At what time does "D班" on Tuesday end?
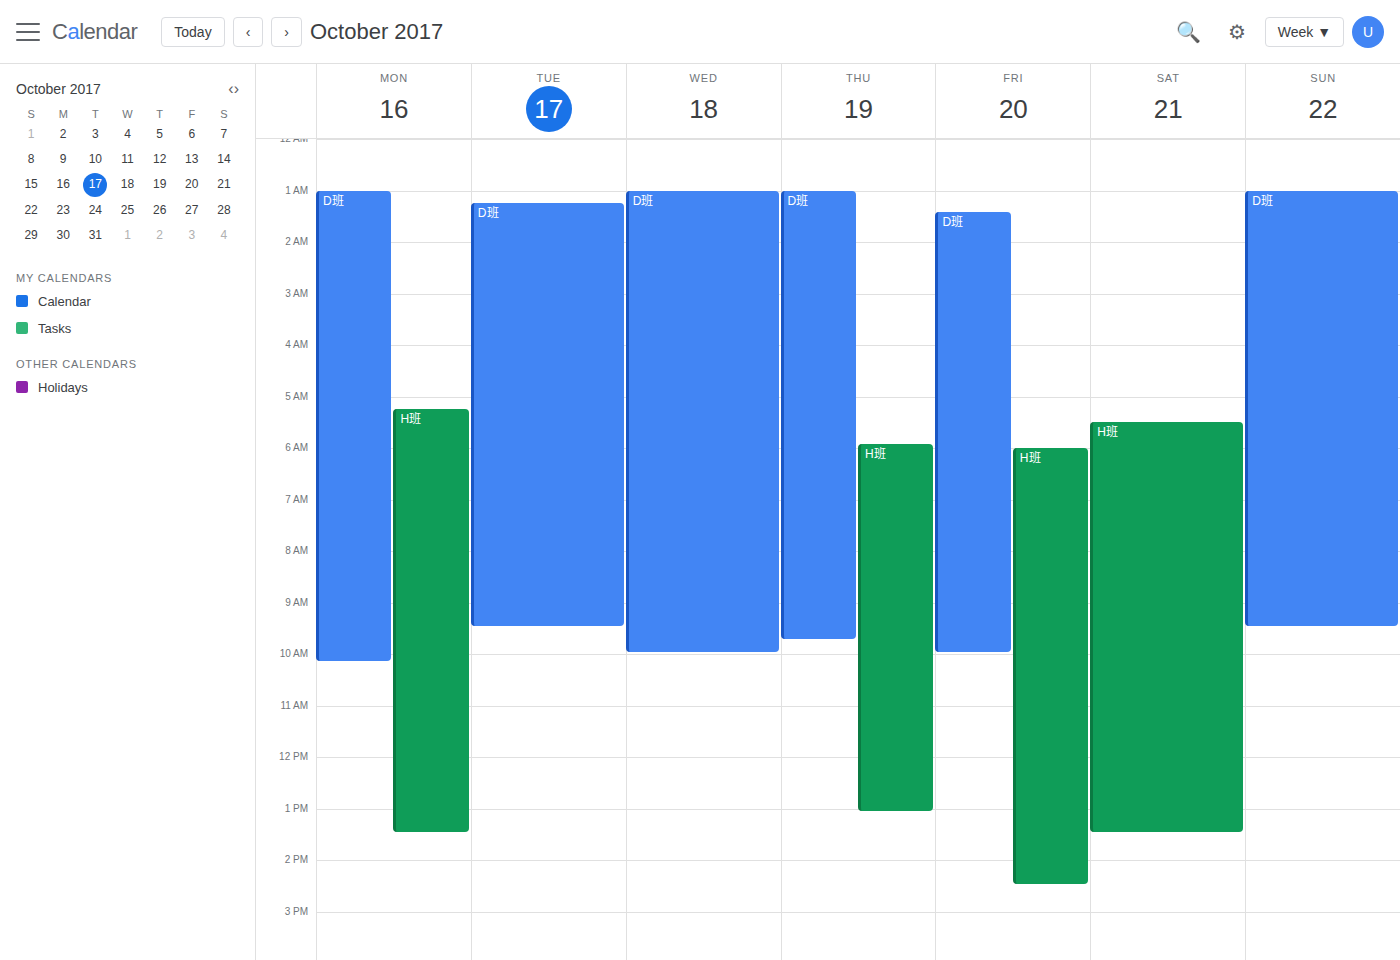
9:30 AM